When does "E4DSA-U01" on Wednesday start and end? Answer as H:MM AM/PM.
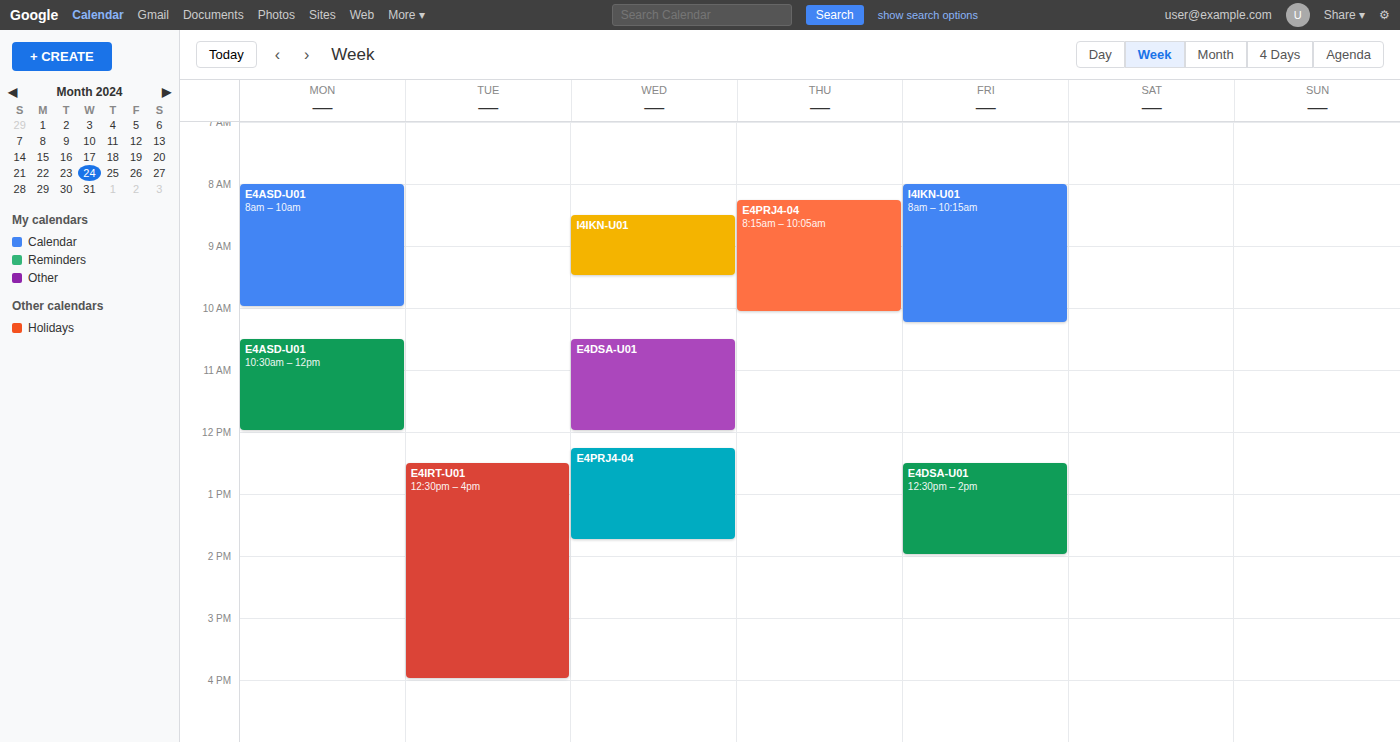
10:30 AM to 12:00 PM